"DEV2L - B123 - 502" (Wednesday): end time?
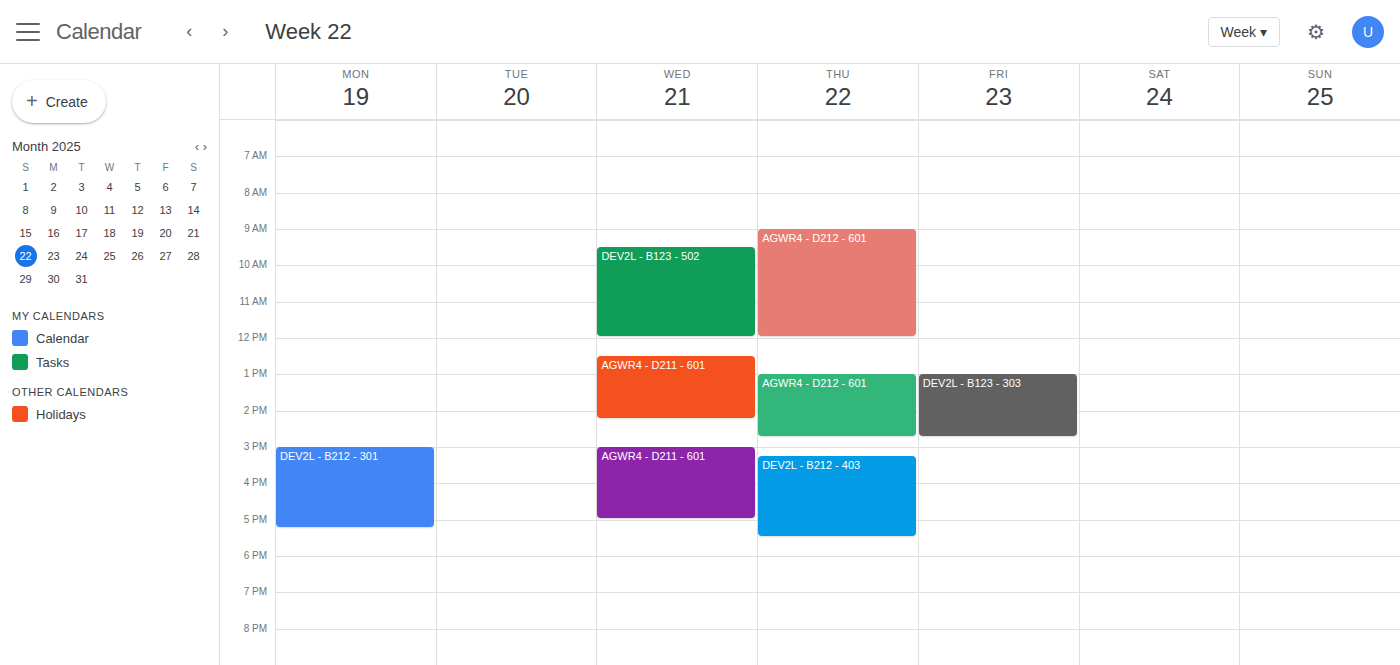
12:00